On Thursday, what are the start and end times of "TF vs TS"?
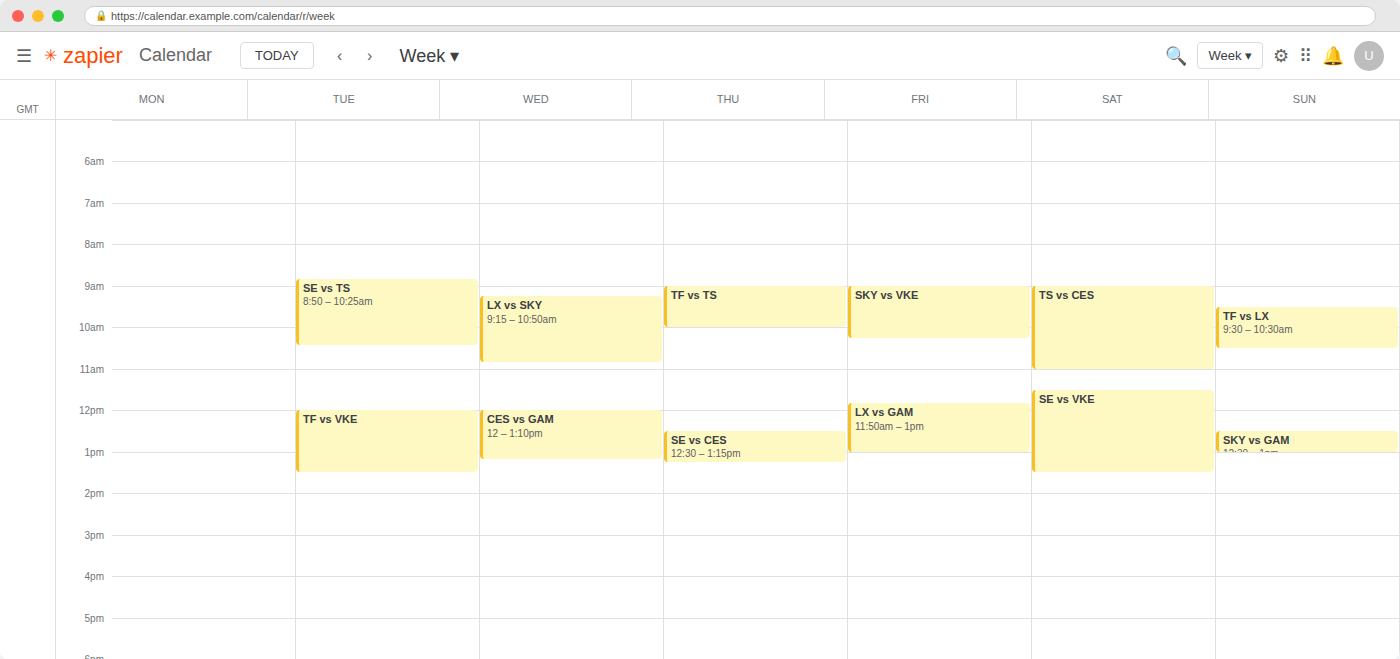
9:00 AM to 10:00 AM